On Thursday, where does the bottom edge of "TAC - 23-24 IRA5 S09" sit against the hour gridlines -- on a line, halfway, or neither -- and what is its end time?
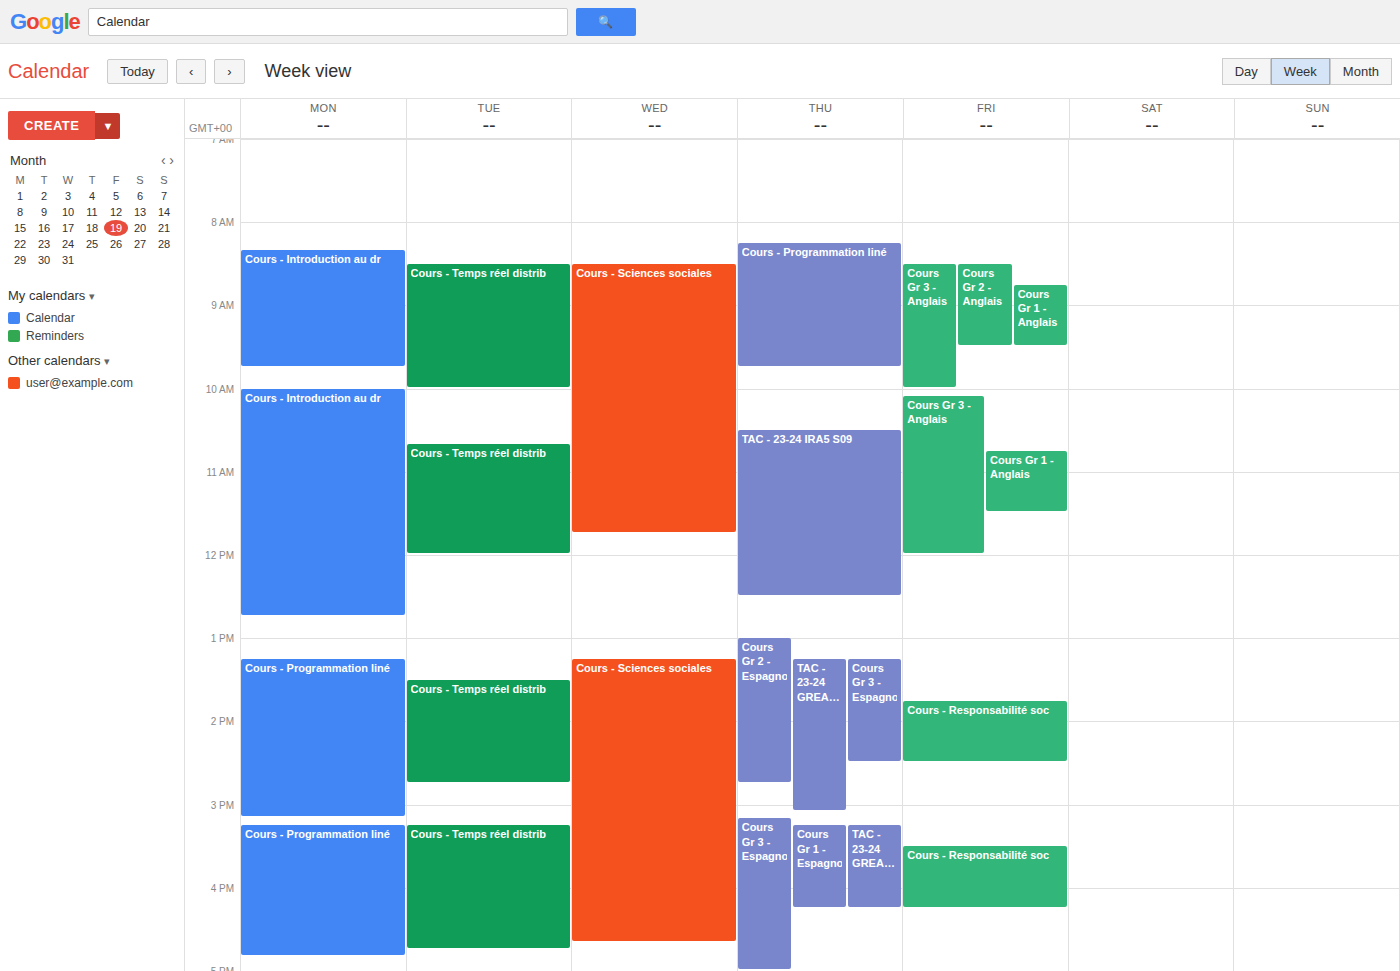
12:30 PM -- halfway between the 12 PM and 1 PM lines.